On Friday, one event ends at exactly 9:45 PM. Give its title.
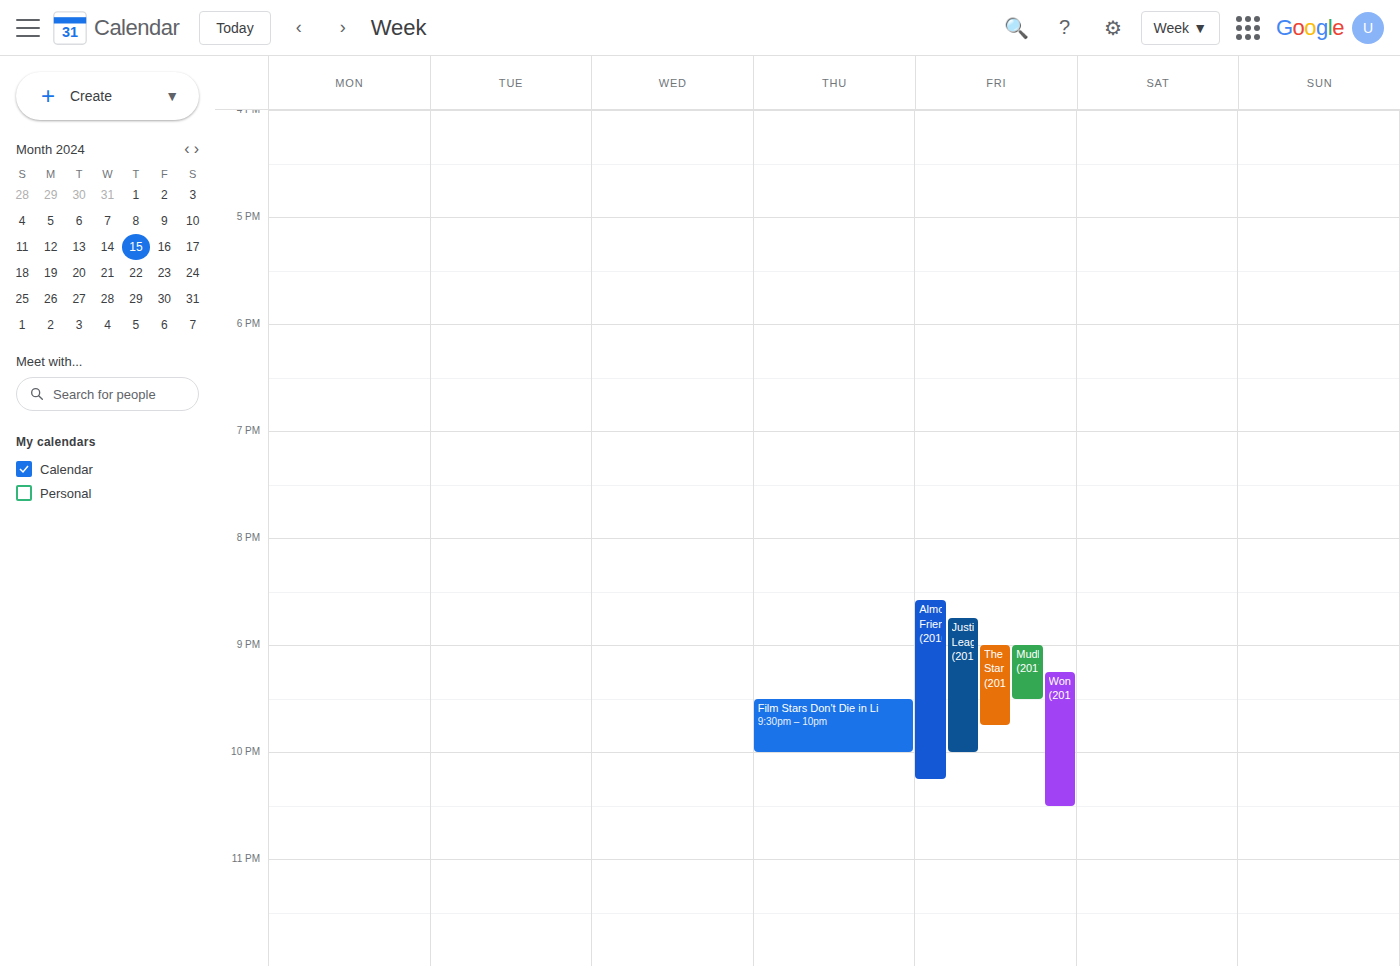
"The Star (2017)"